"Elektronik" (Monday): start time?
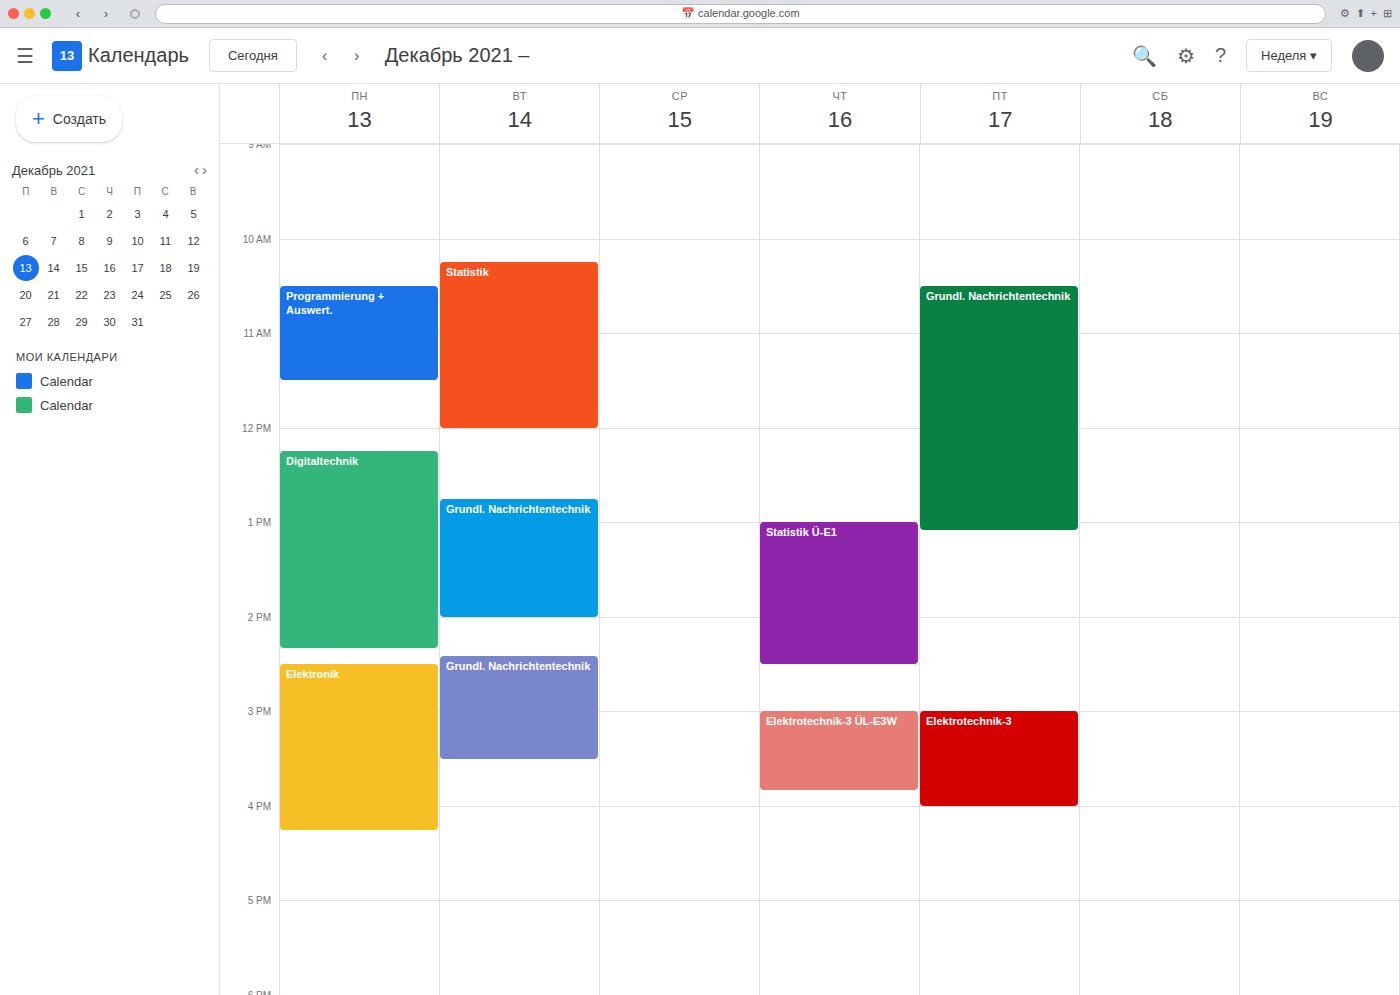
2:30 PM